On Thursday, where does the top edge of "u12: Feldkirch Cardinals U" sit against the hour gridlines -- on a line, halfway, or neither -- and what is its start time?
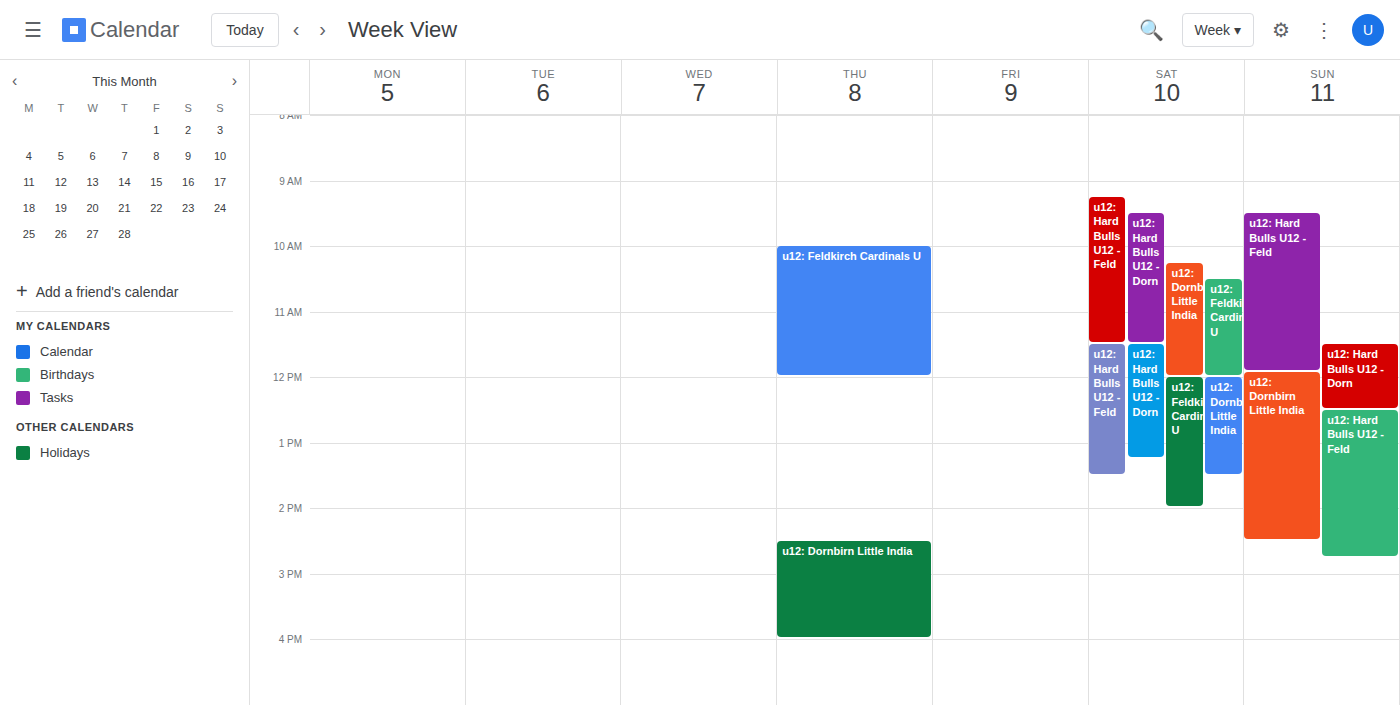
10:00 AM -- exactly on the 10 AM line.